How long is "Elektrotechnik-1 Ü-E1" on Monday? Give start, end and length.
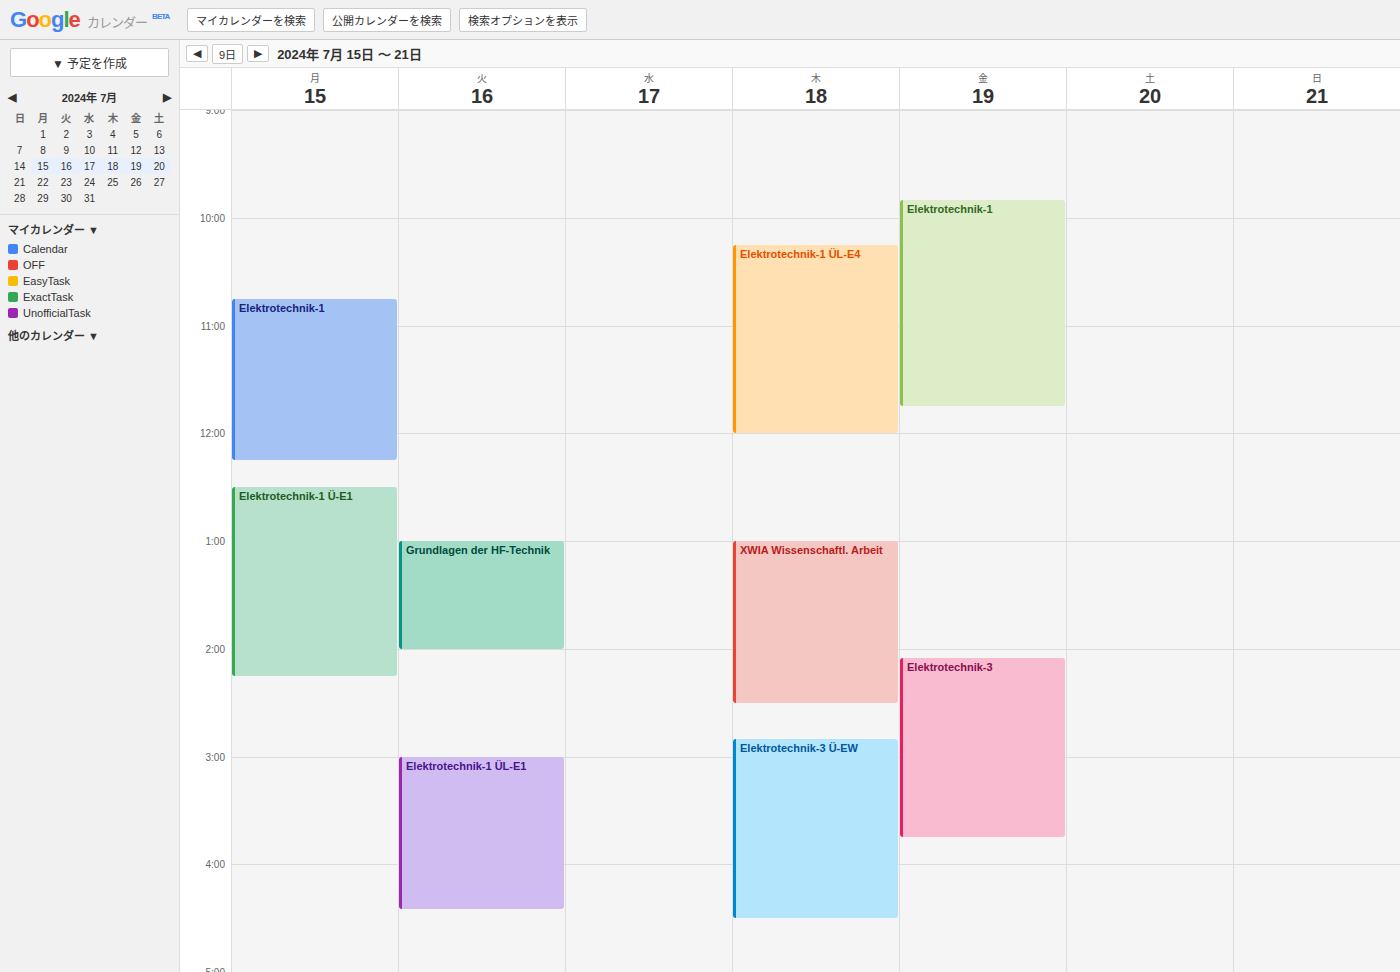
12:30 PM to 2:15 PM, 1 hour 45 minutes